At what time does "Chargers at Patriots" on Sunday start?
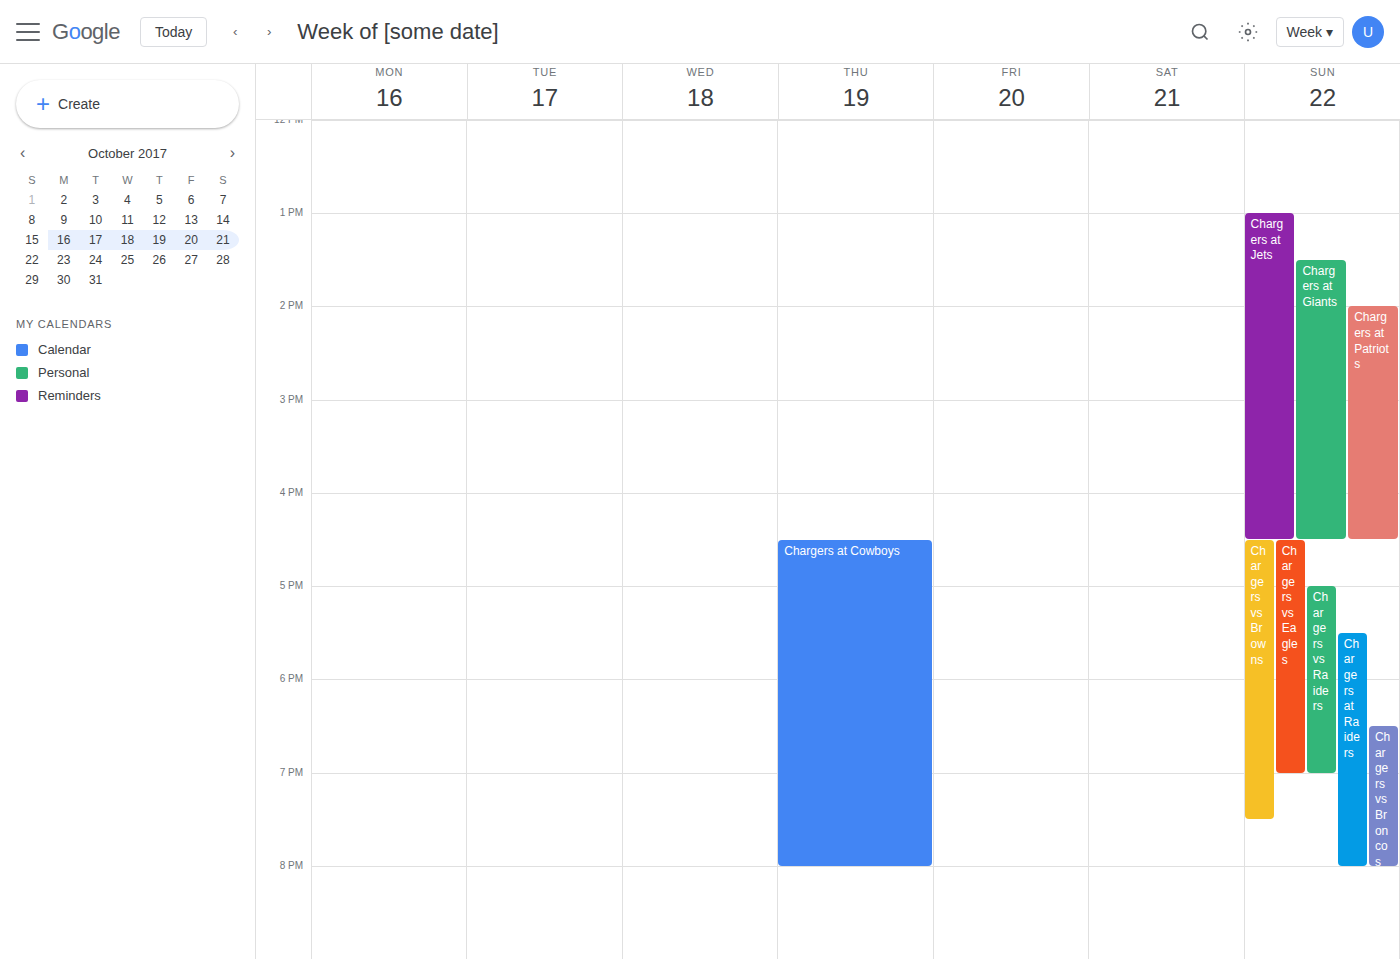
2:00 PM